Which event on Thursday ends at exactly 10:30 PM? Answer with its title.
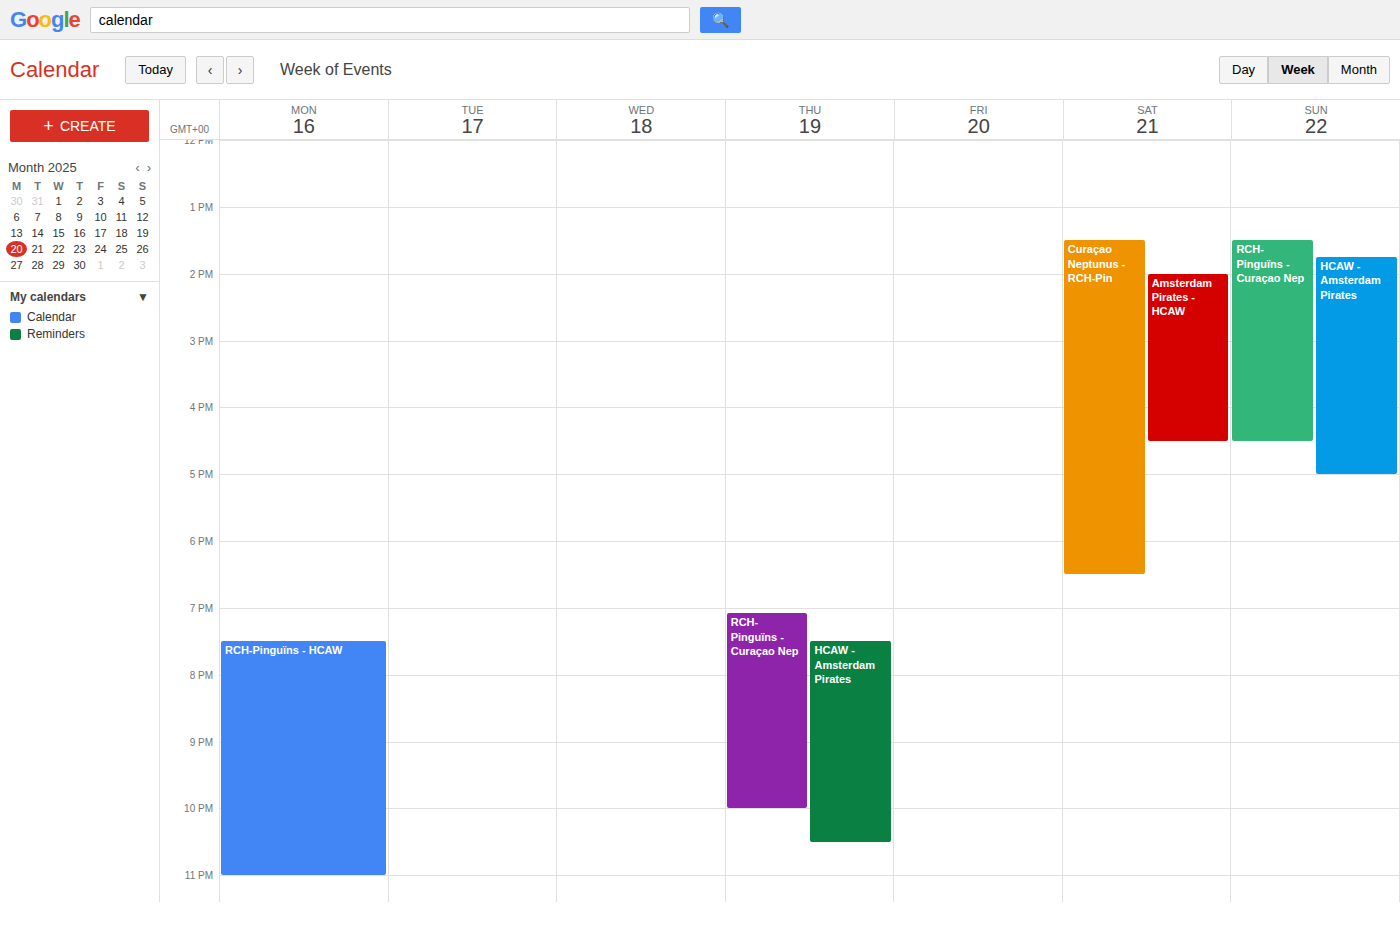
"HCAW - Amsterdam Pirates"